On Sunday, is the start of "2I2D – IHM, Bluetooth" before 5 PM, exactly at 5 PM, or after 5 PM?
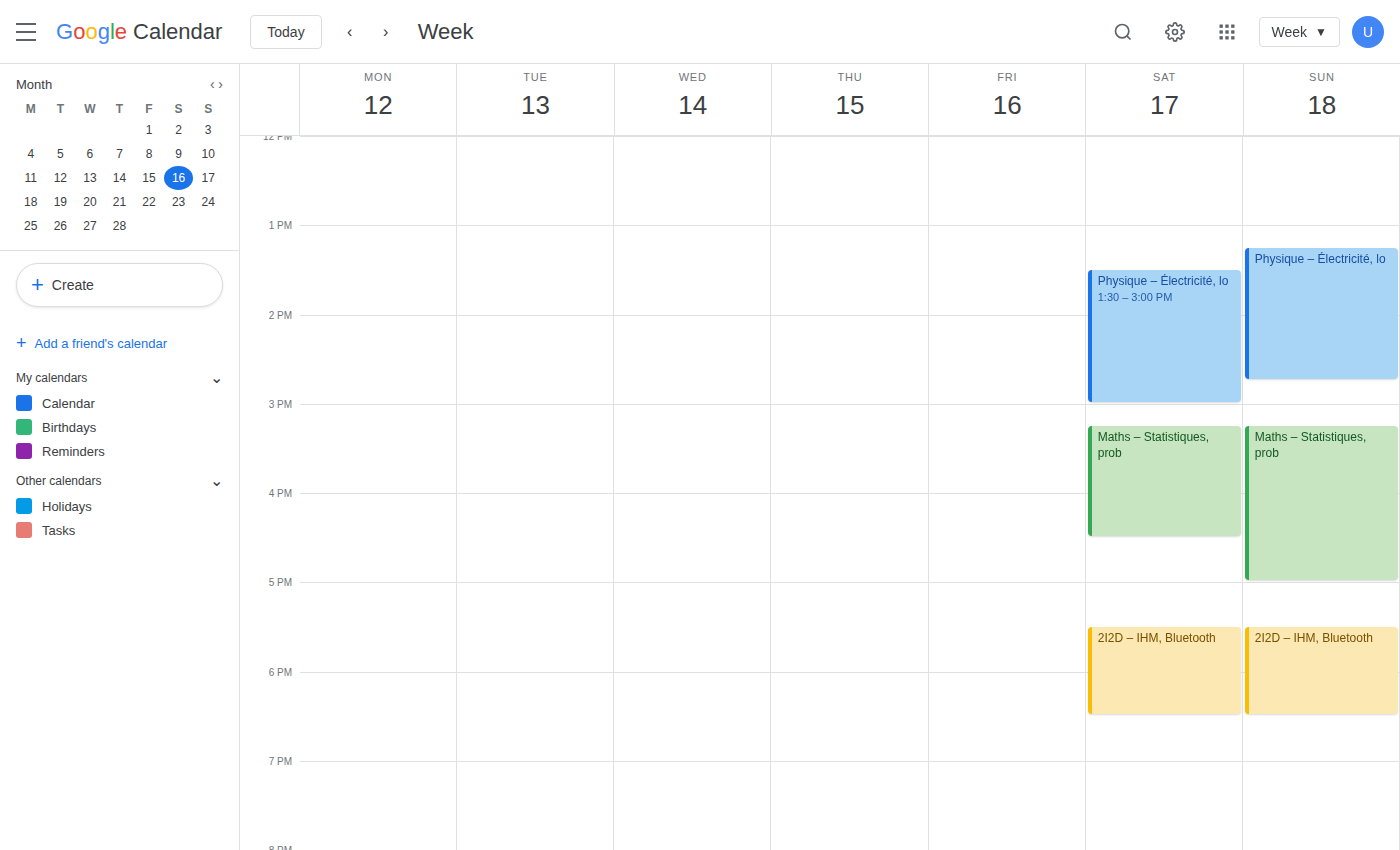
5:30 PM -- after 5 PM, 30 minutes below the 5 PM line.